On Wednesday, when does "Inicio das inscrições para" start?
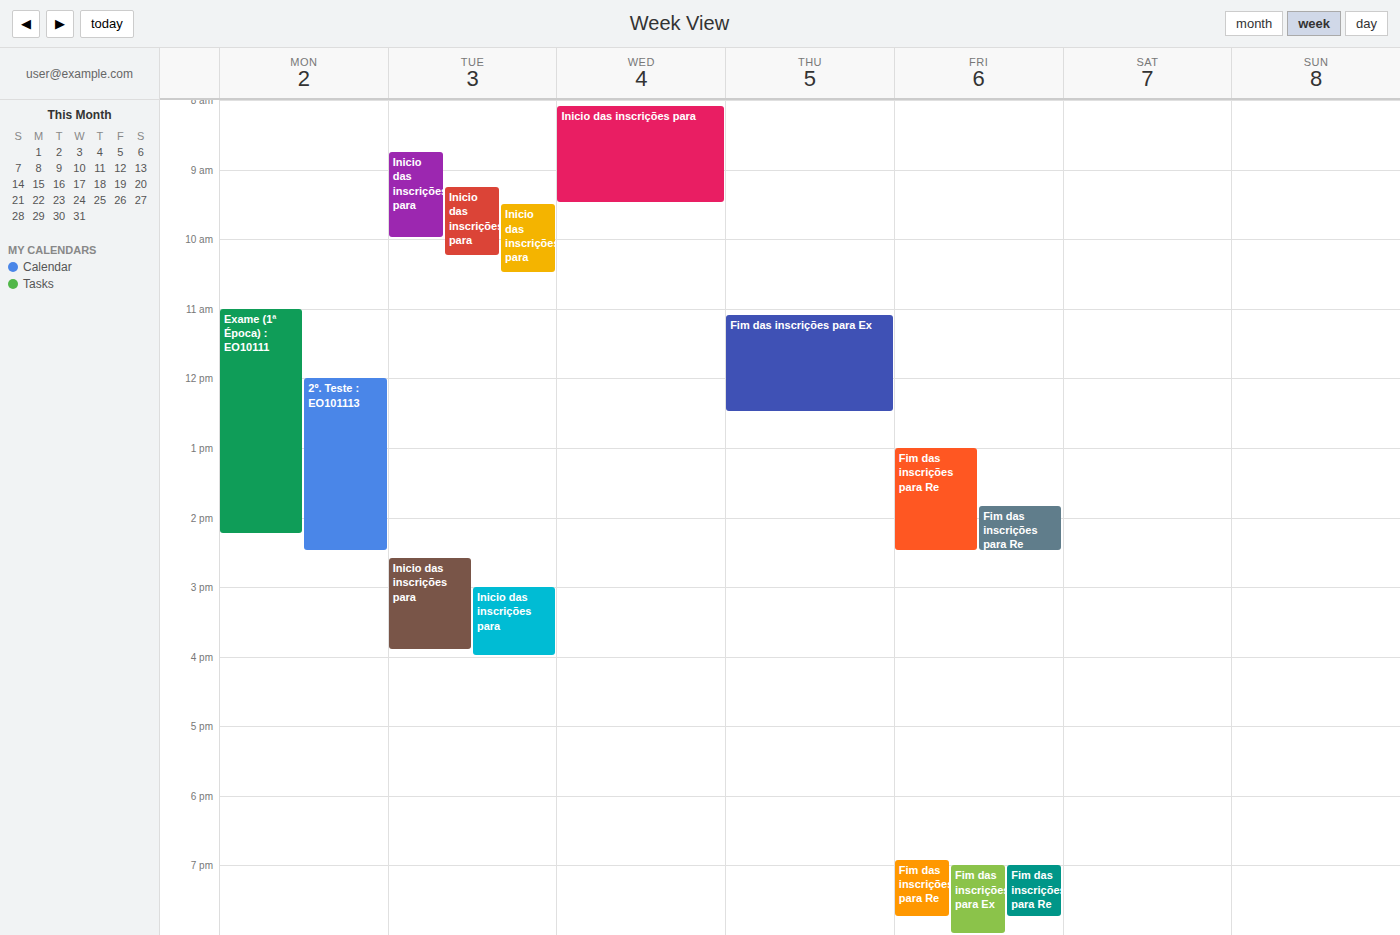
8:05 AM